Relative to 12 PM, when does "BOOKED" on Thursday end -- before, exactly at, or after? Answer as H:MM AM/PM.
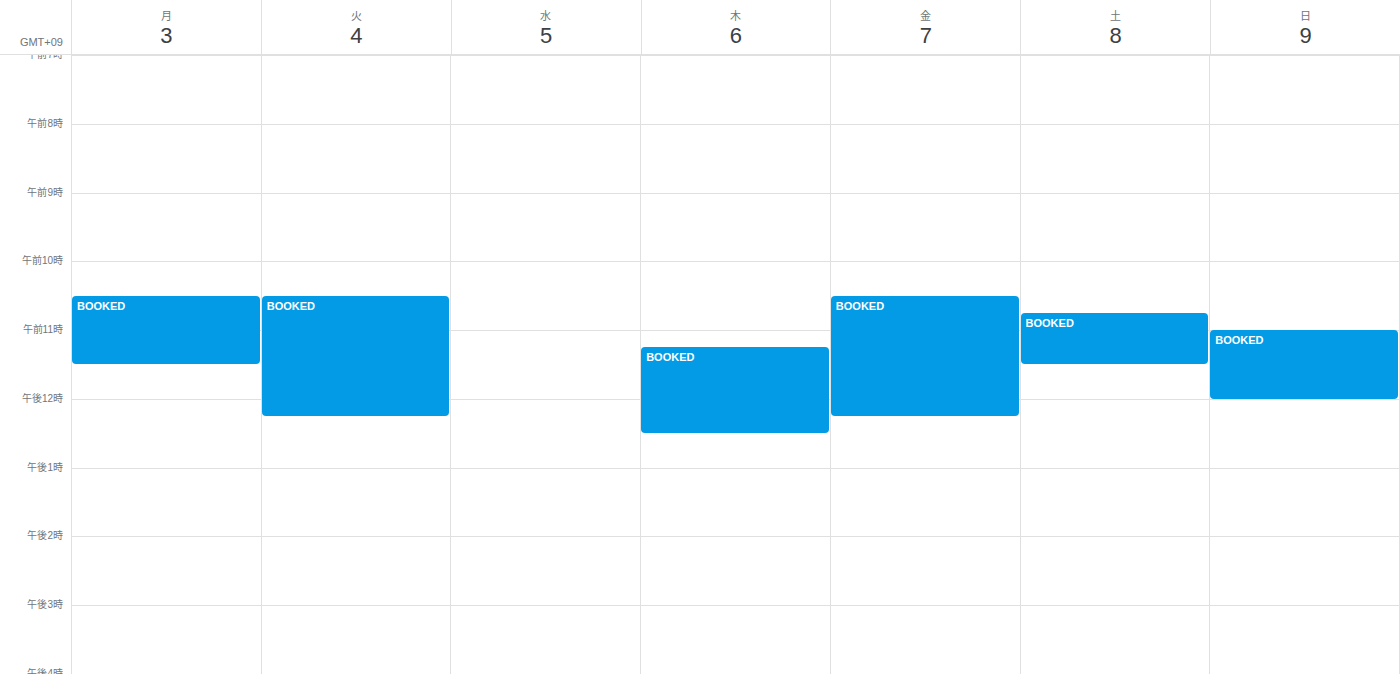
12:30 PM -- after 12 PM, 30 minutes below the 12 PM line.